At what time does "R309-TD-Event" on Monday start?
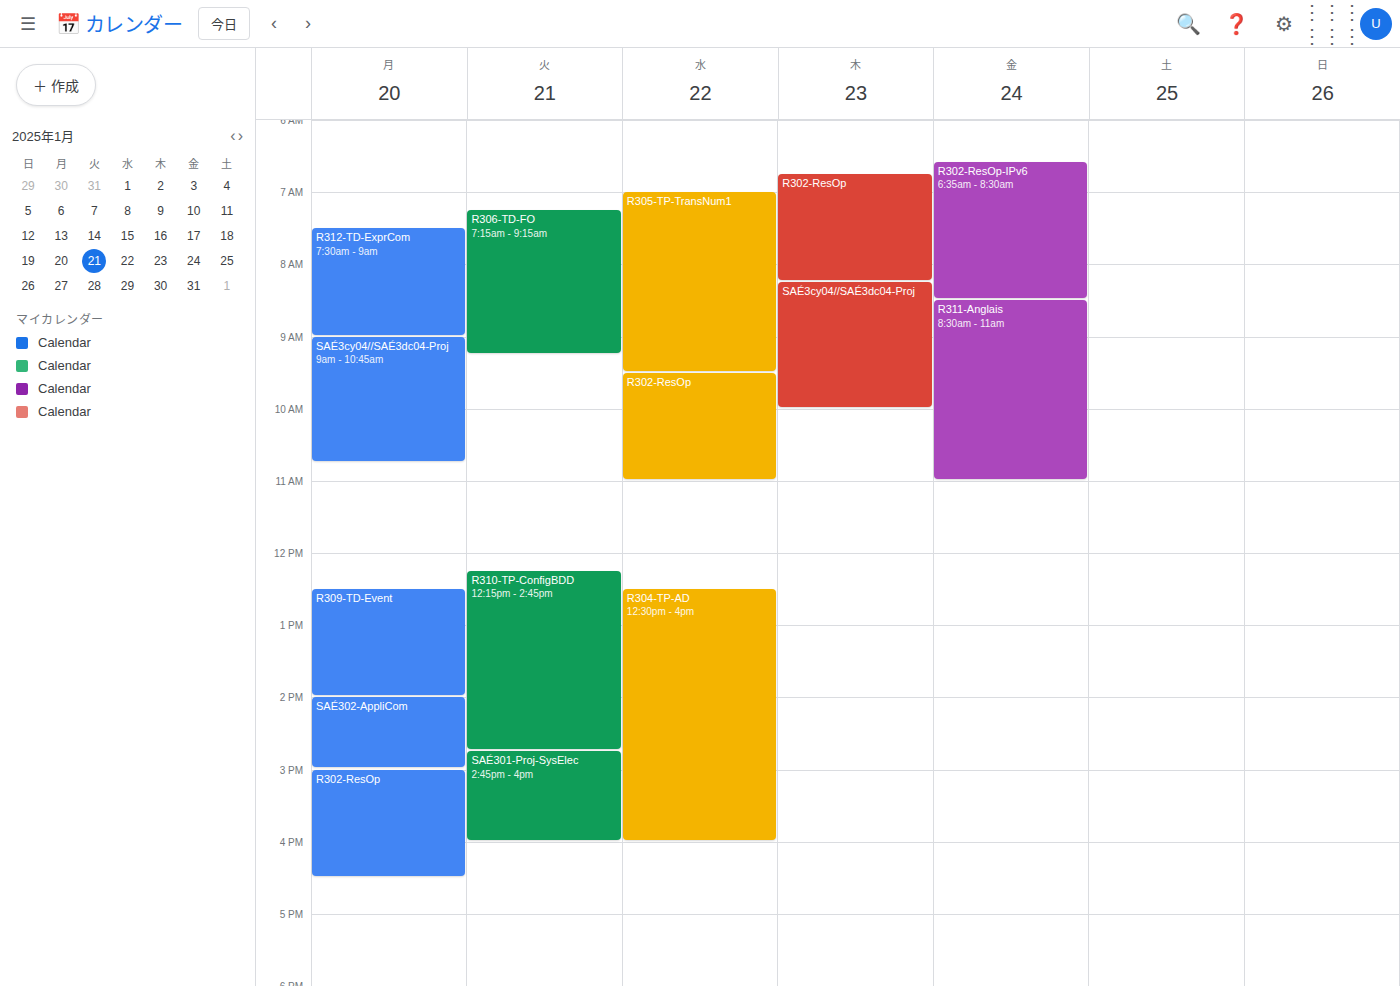
12:30 PM